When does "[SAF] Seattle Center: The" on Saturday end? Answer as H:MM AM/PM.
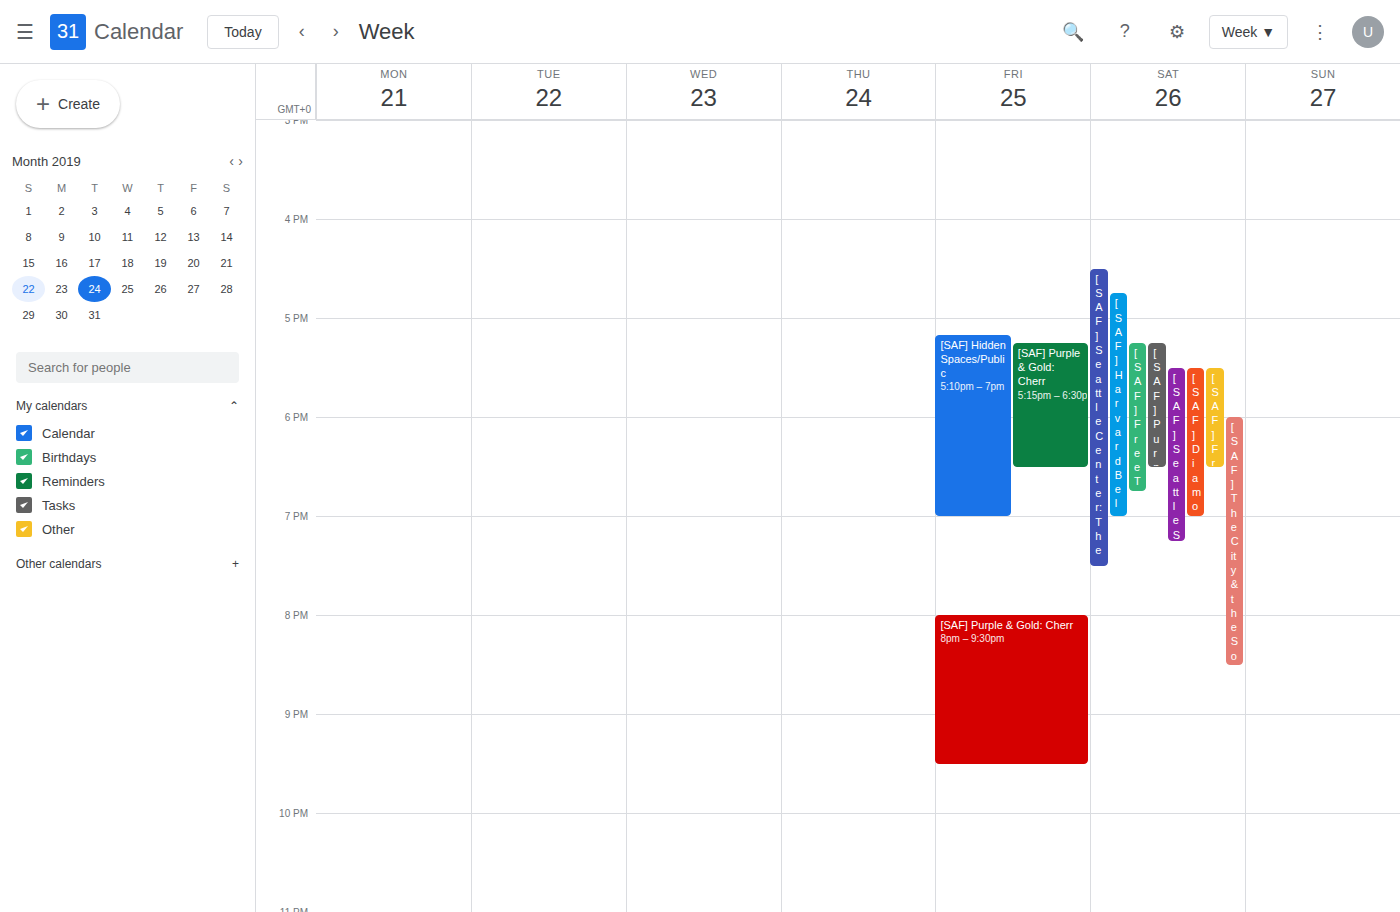
7:30 PM